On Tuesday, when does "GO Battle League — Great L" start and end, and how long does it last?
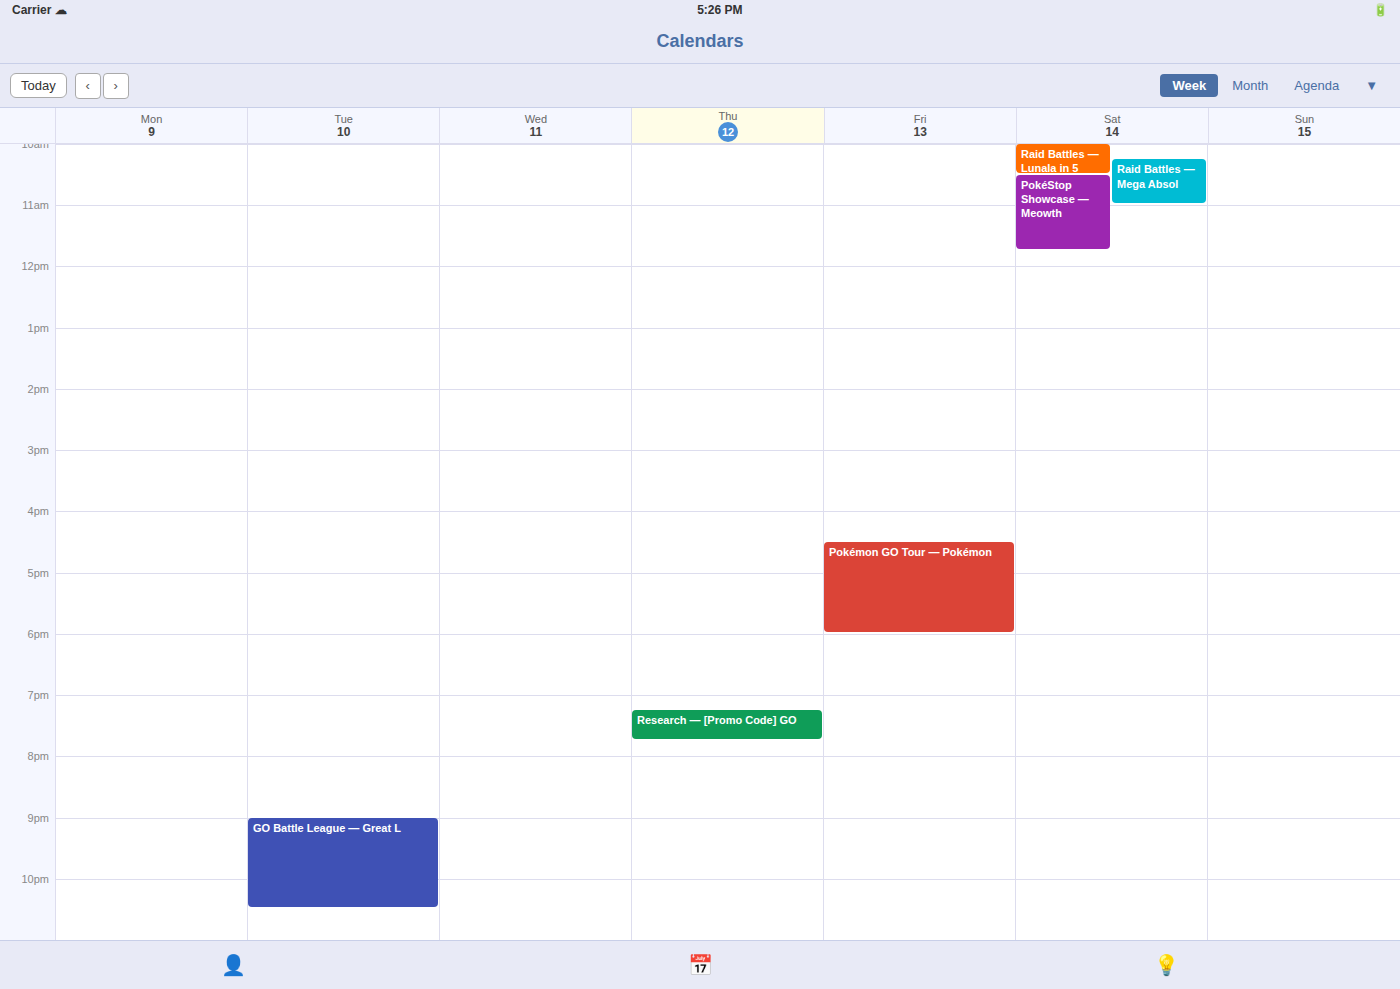
21:00 to 22:30, 1 hour 30 minutes